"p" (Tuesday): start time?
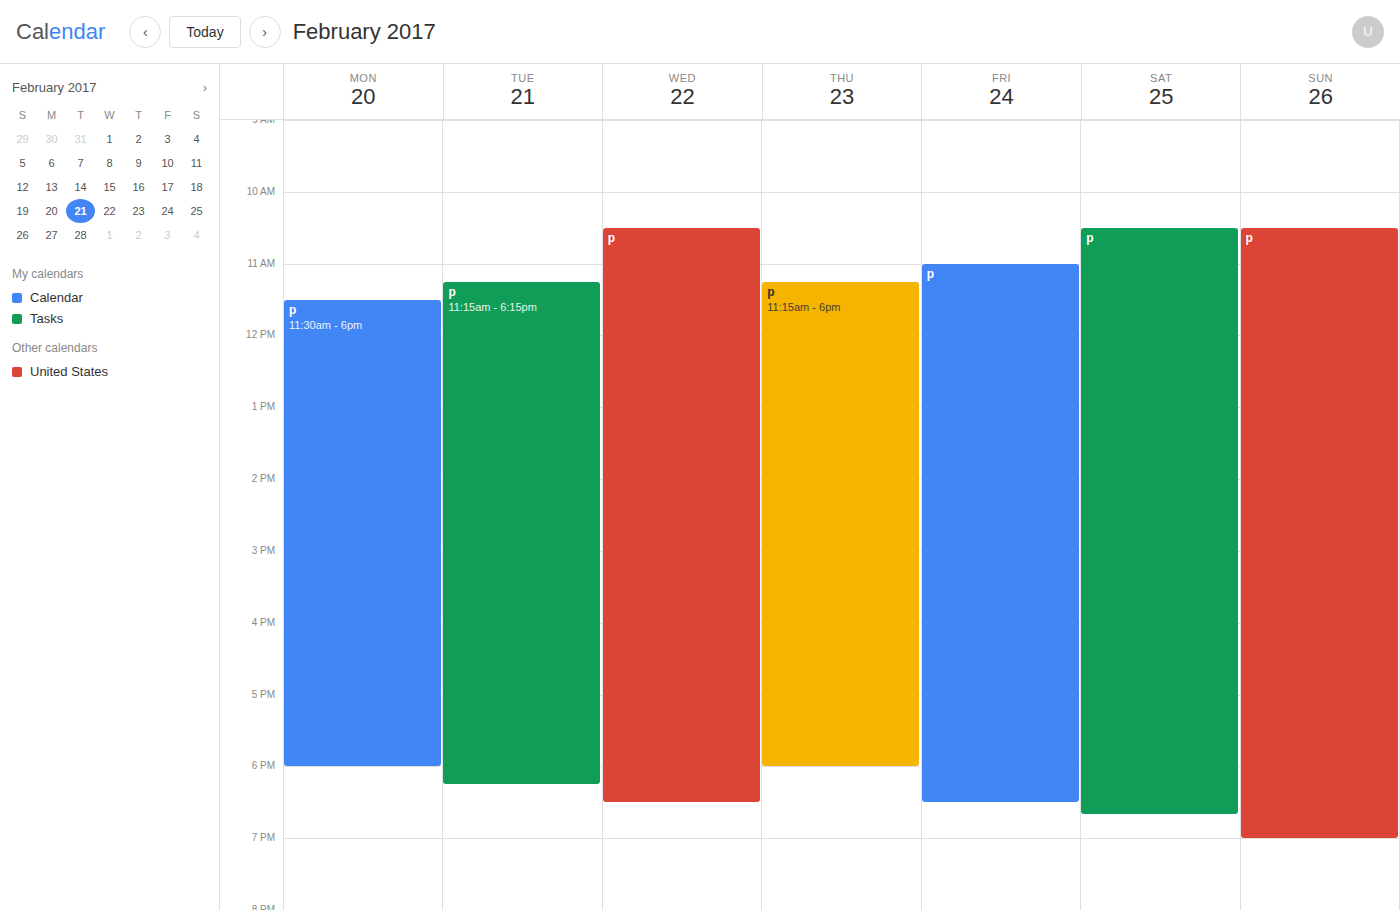
11:15 AM